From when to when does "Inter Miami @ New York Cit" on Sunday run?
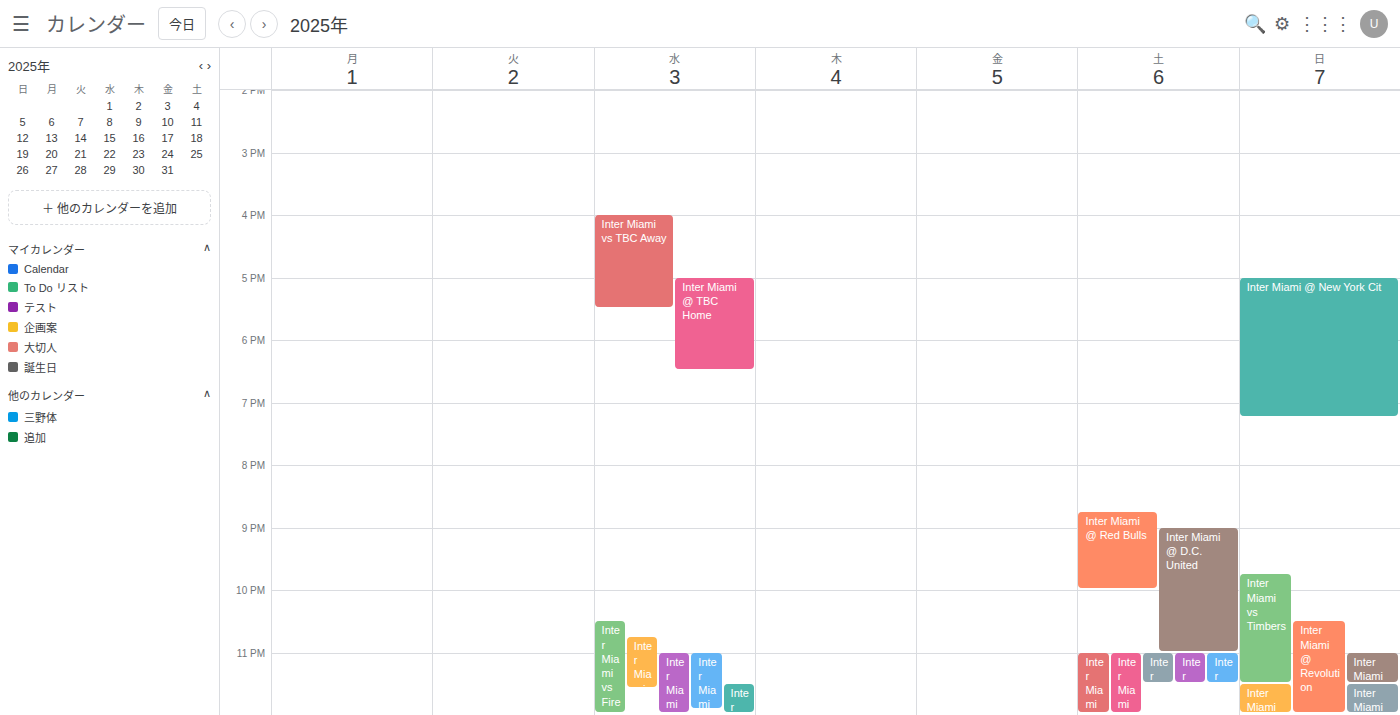
17:00 to 19:15